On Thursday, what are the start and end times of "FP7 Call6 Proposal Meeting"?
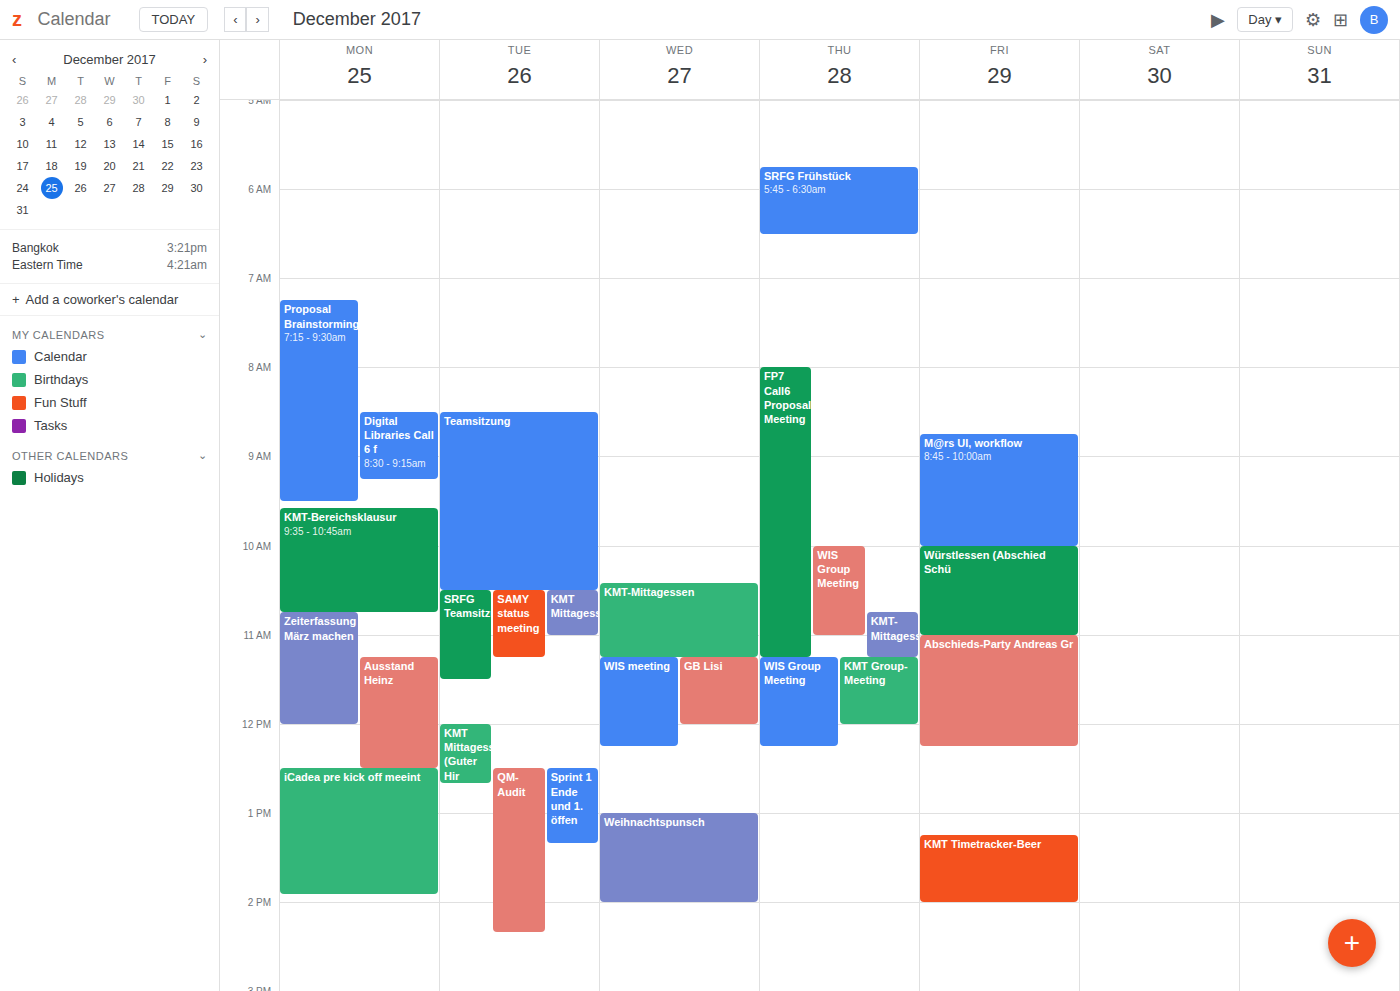
8:00 AM to 11:15 AM